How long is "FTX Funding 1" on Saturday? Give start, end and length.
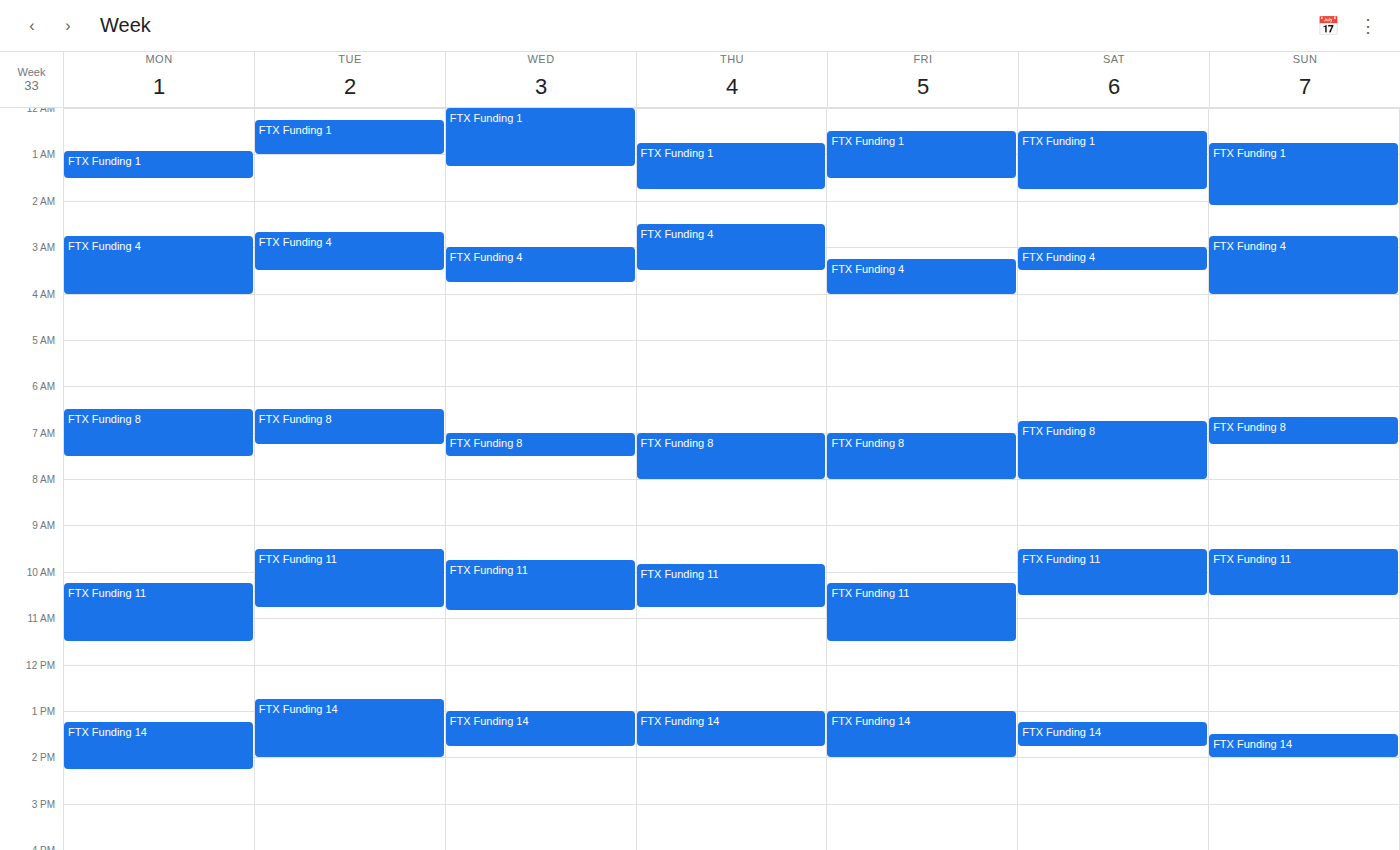
12:30 AM to 1:45 AM, 1 hour 15 minutes